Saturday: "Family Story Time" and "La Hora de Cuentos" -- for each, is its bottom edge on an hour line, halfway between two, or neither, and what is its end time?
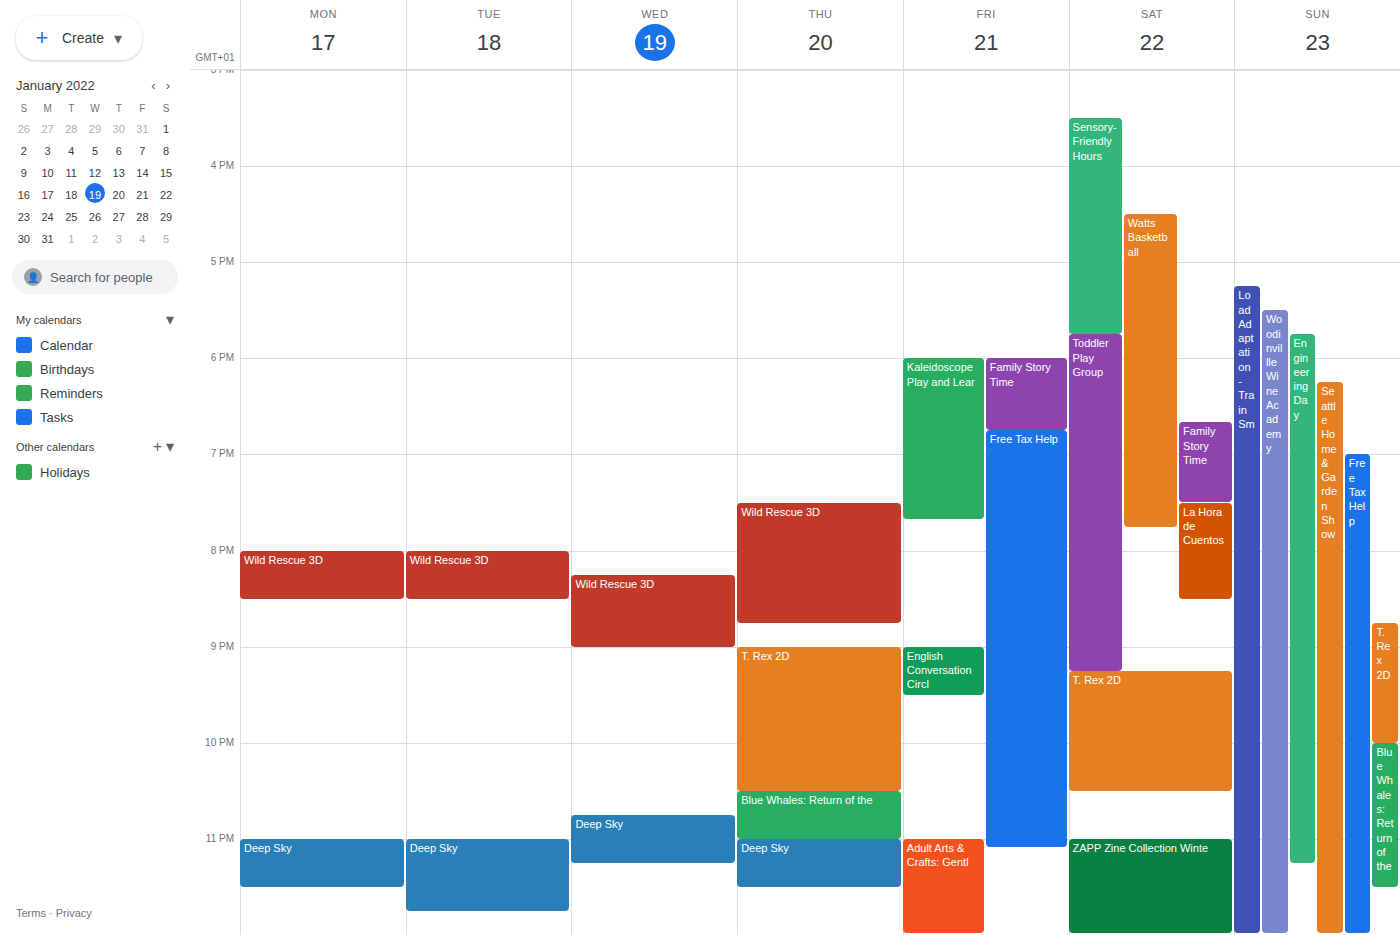
"Family Story Time": 7:30 PM, halfway between the 7 PM and 8 PM lines. "La Hora de Cuentos": 8:30 PM, halfway between the 8 PM and 9 PM lines.